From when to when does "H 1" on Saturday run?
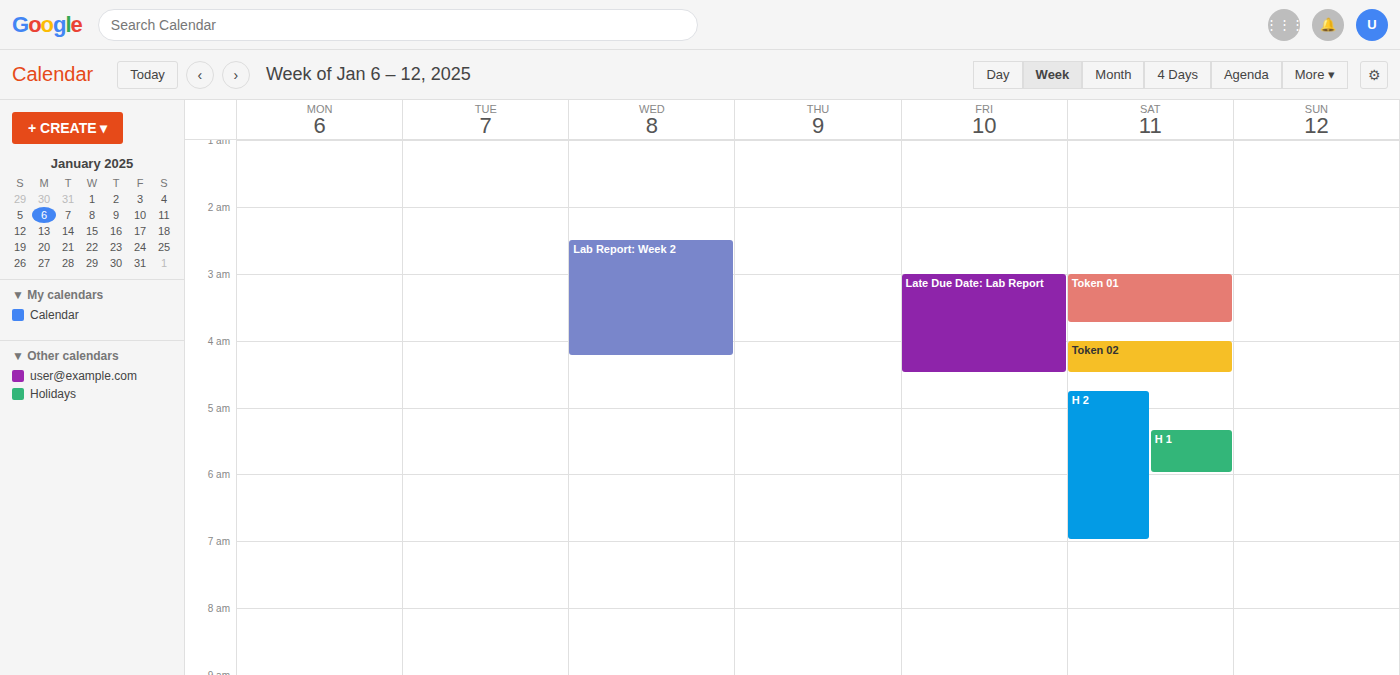
5:20 AM to 6:00 AM